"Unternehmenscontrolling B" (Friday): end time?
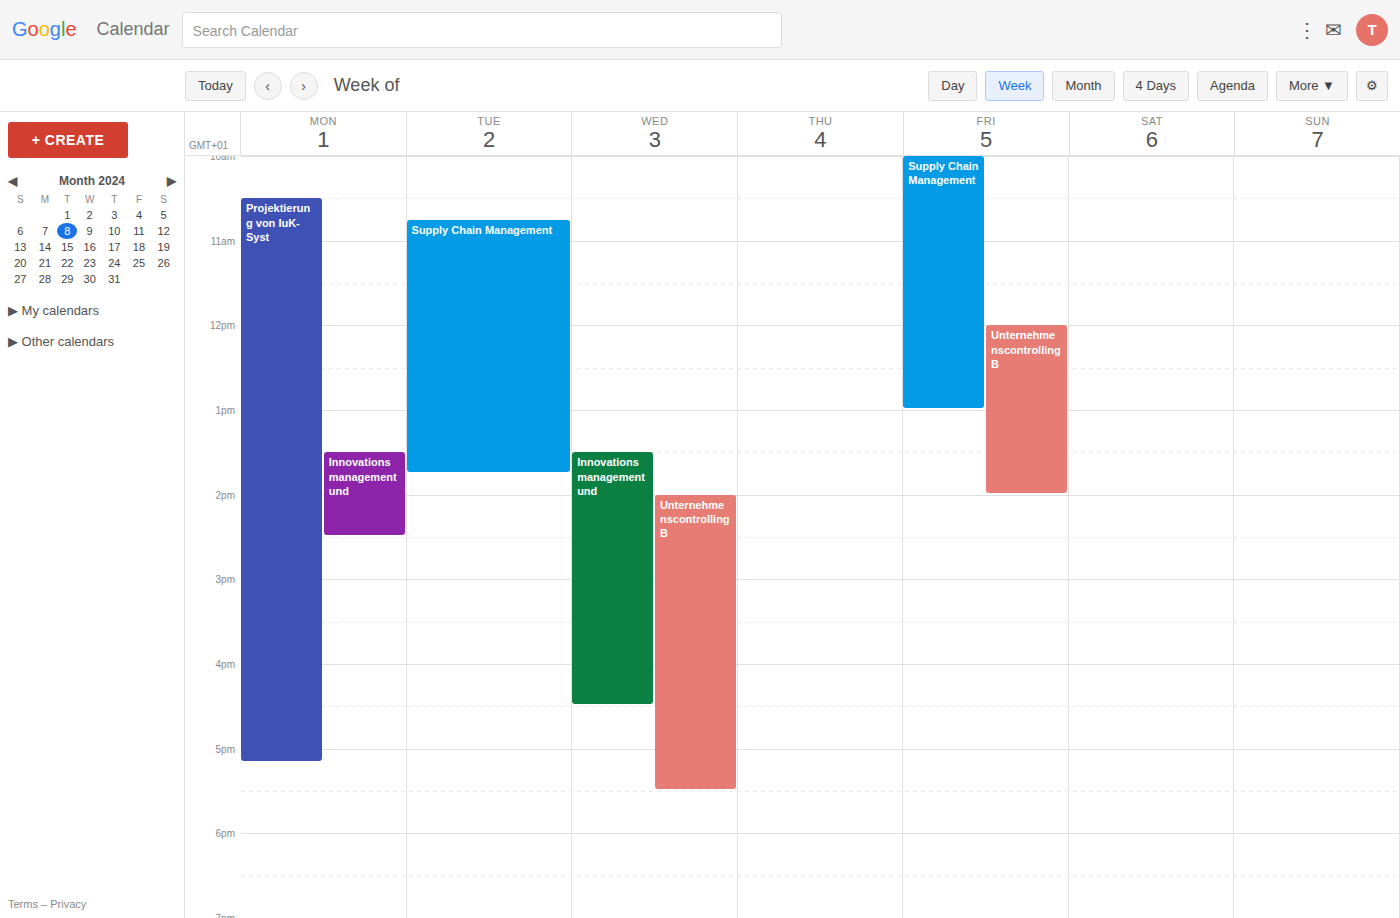
2:00 PM